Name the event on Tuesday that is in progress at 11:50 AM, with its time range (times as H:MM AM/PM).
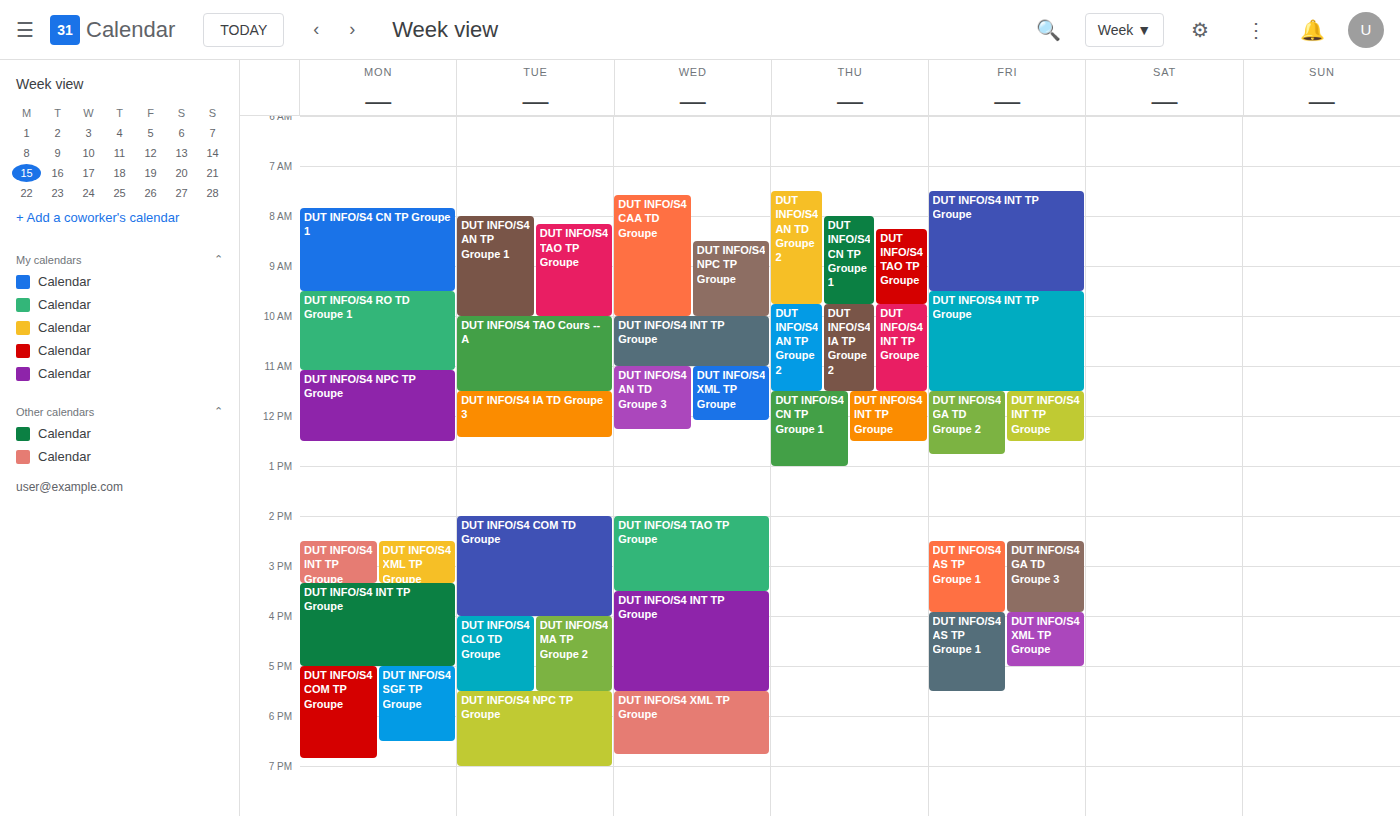
"DUT INFO/S4 IA TD Groupe 3", 11:30 AM to 12:25 PM